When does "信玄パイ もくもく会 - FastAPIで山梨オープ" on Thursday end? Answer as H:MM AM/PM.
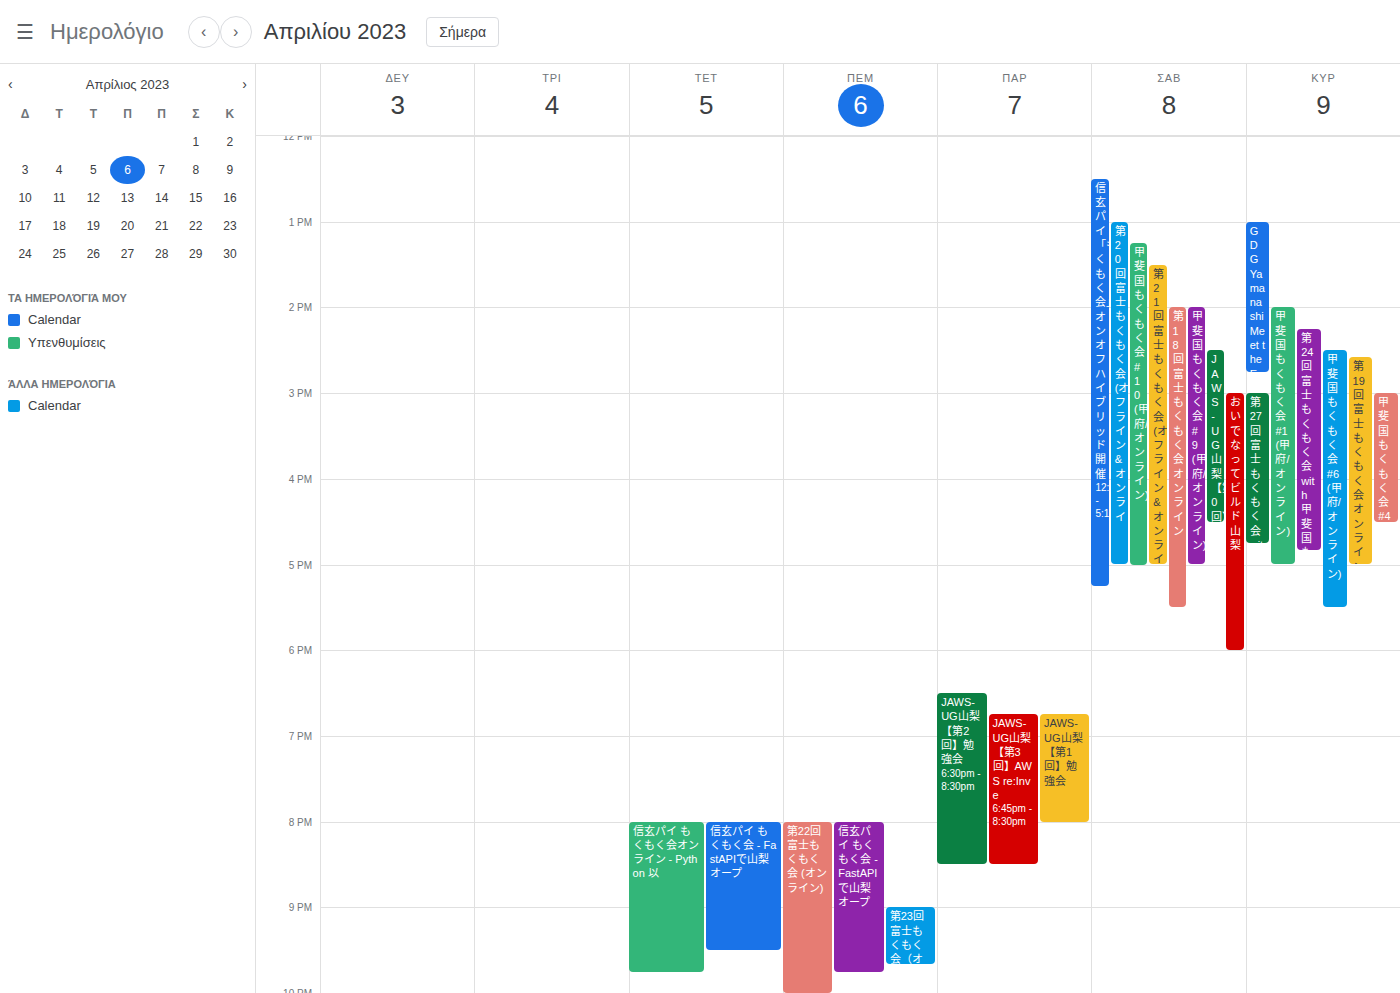
9:45 PM